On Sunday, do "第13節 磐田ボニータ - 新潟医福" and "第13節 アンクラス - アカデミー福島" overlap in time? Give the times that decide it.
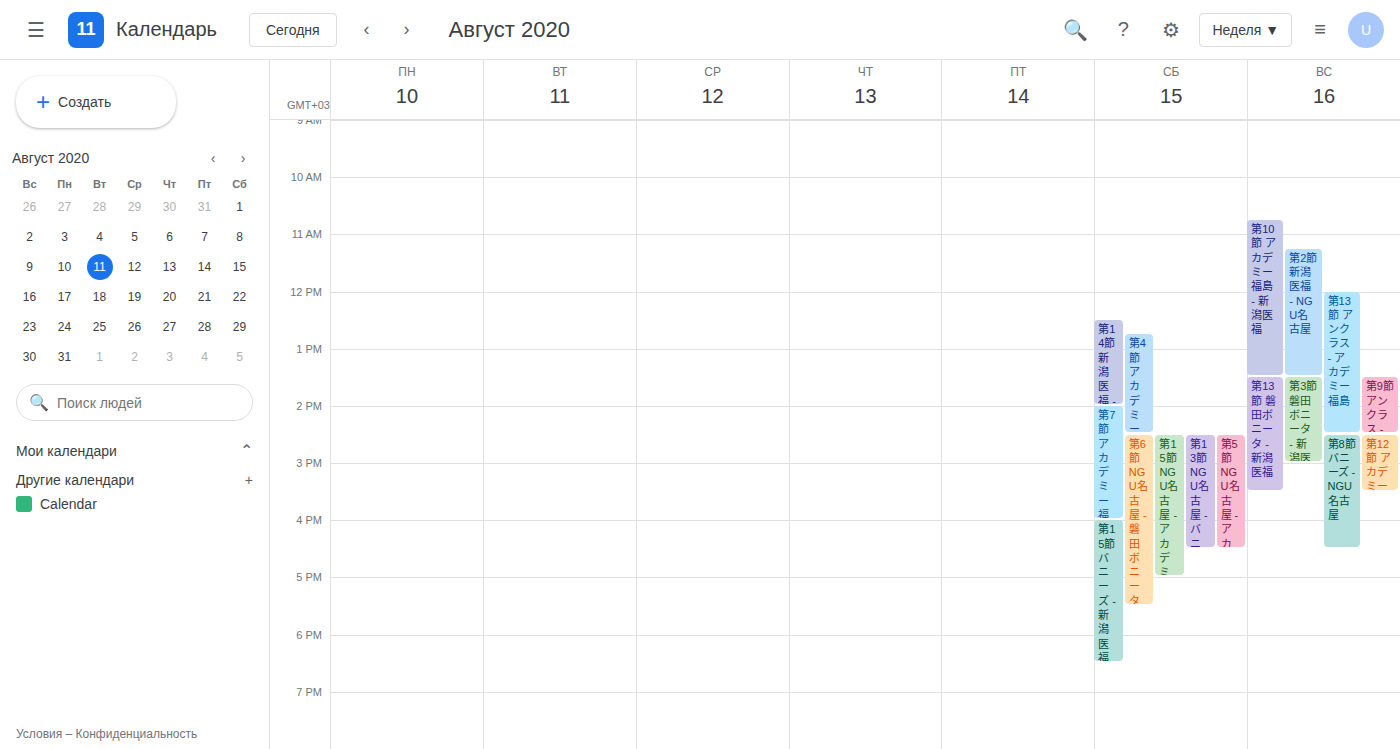
"第13節 磐田ボニータ - 新潟医福" starts at 1:30 PM, before "第13節 アンクラス - アカデミー福島" ends at 2:30 PM -- they overlap.